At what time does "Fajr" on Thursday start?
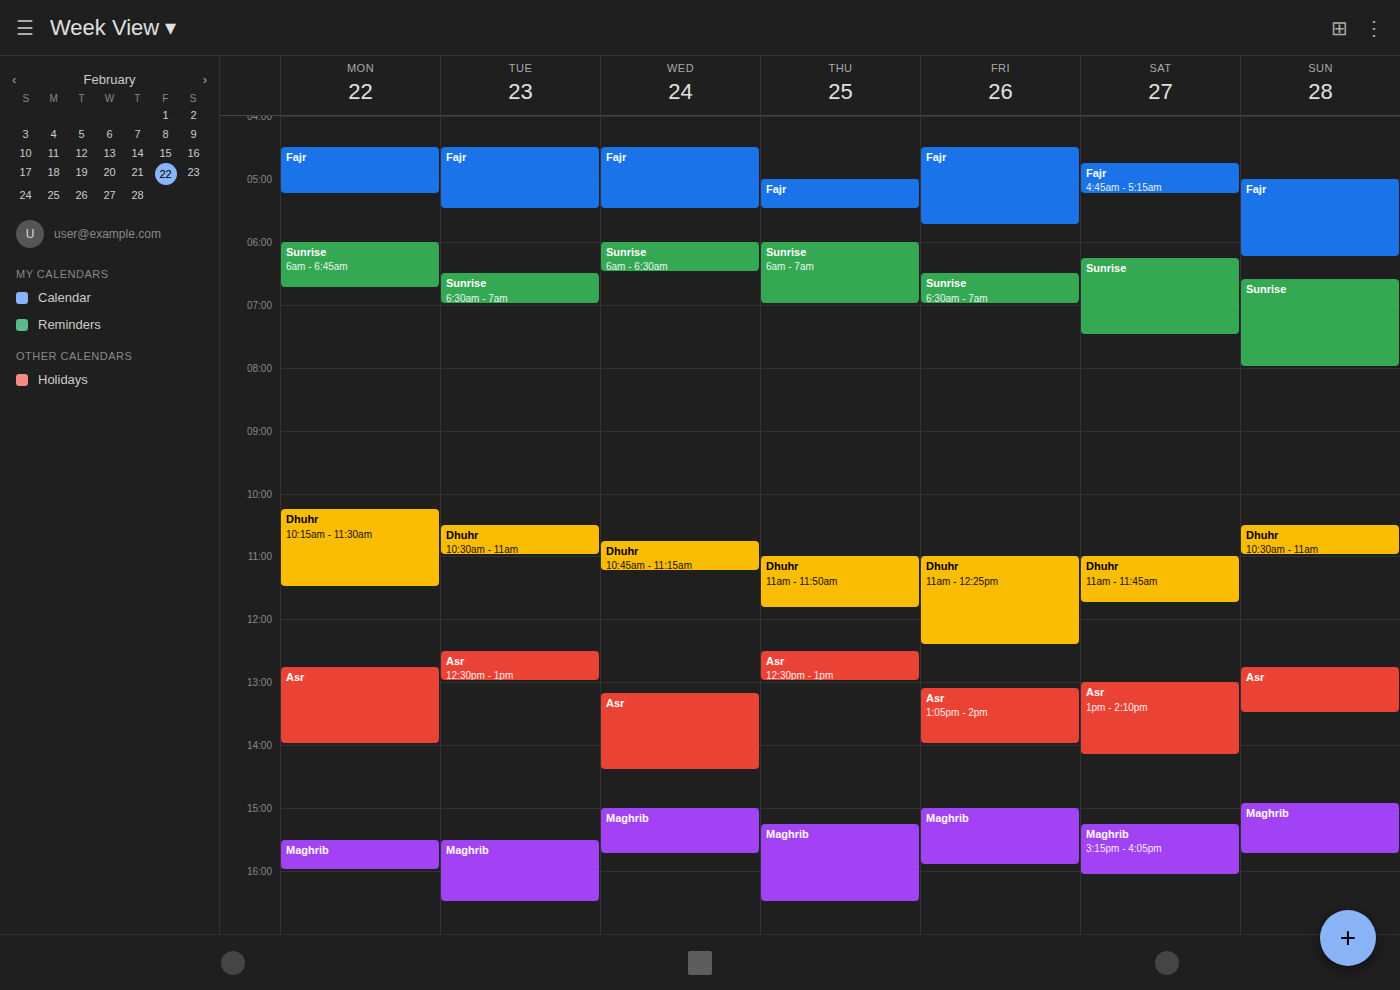
5:00 AM